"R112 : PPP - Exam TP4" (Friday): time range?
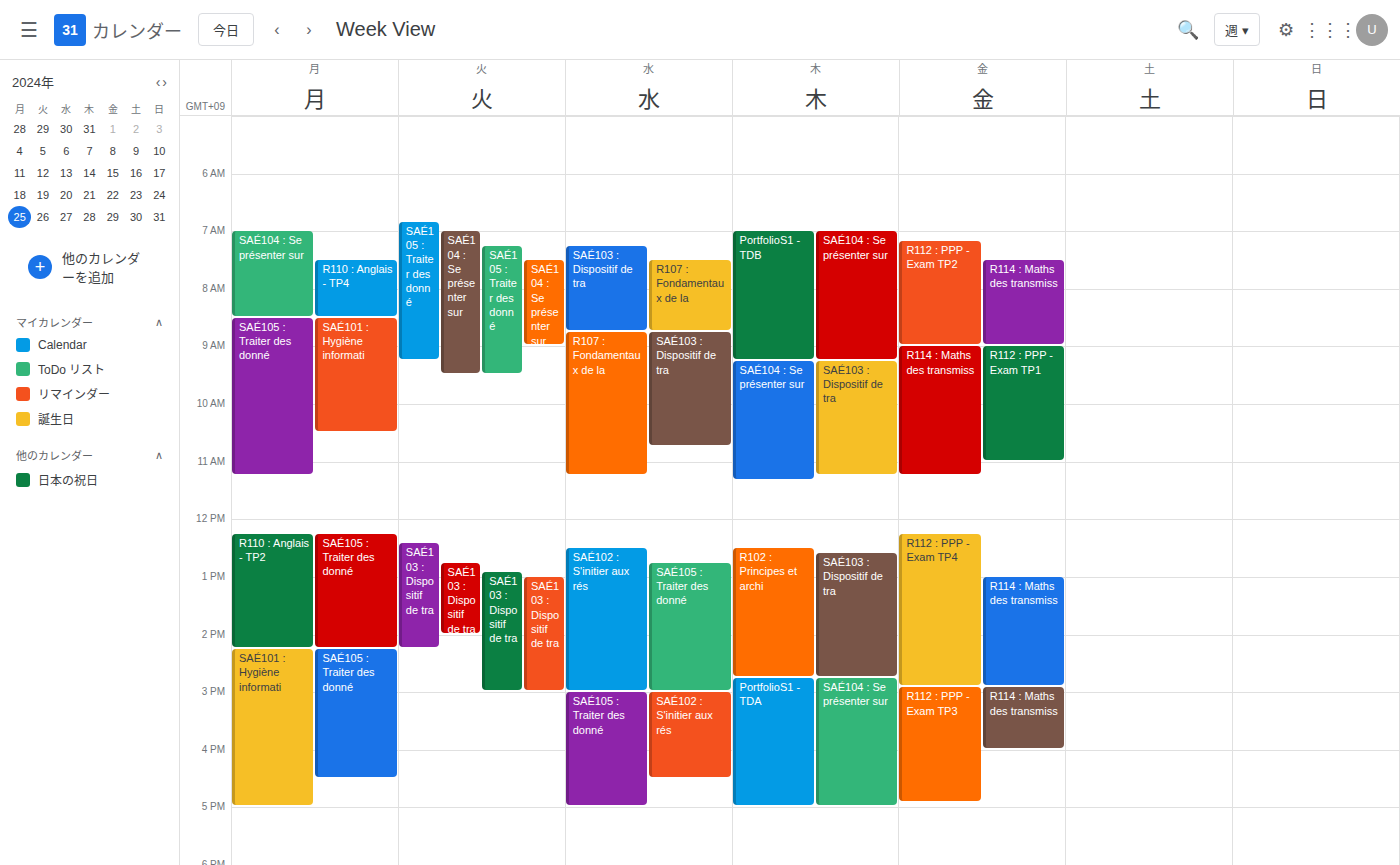
12:15 PM to 2:55 PM